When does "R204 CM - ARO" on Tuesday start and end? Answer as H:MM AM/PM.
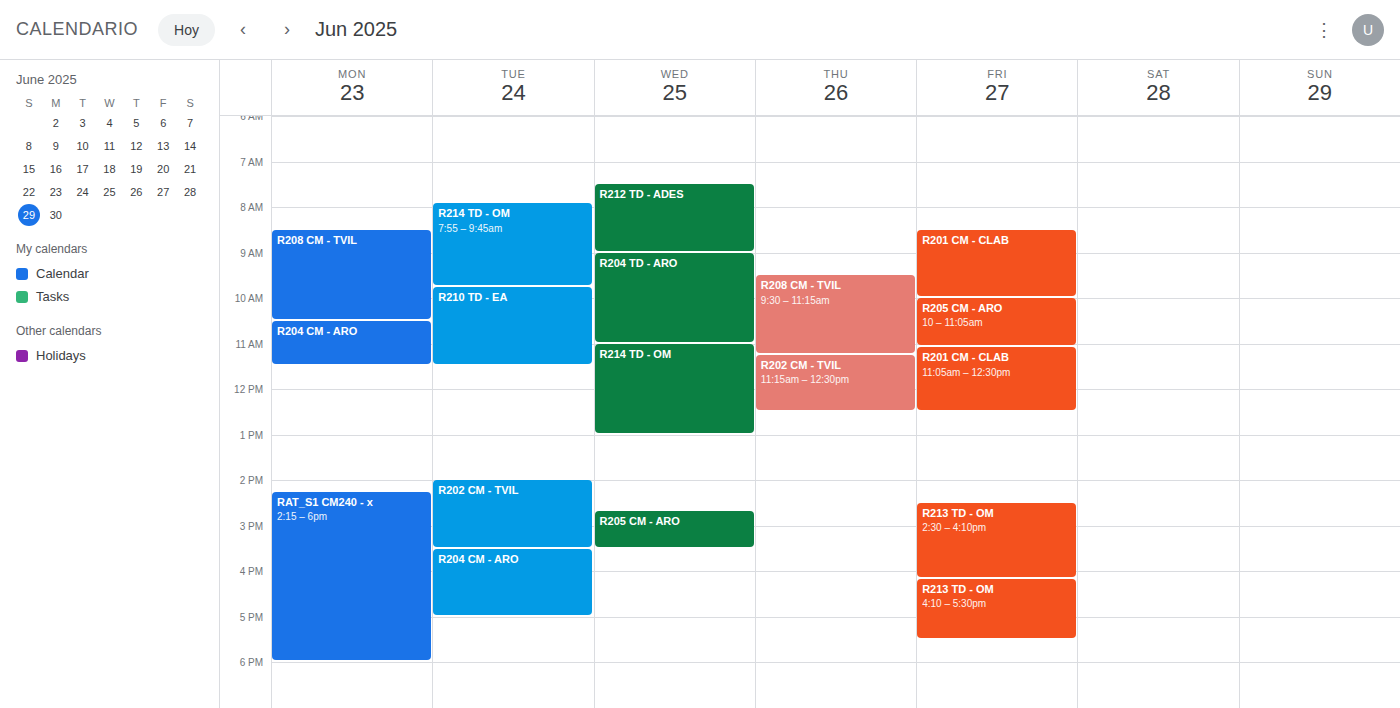
3:30 PM to 5:00 PM